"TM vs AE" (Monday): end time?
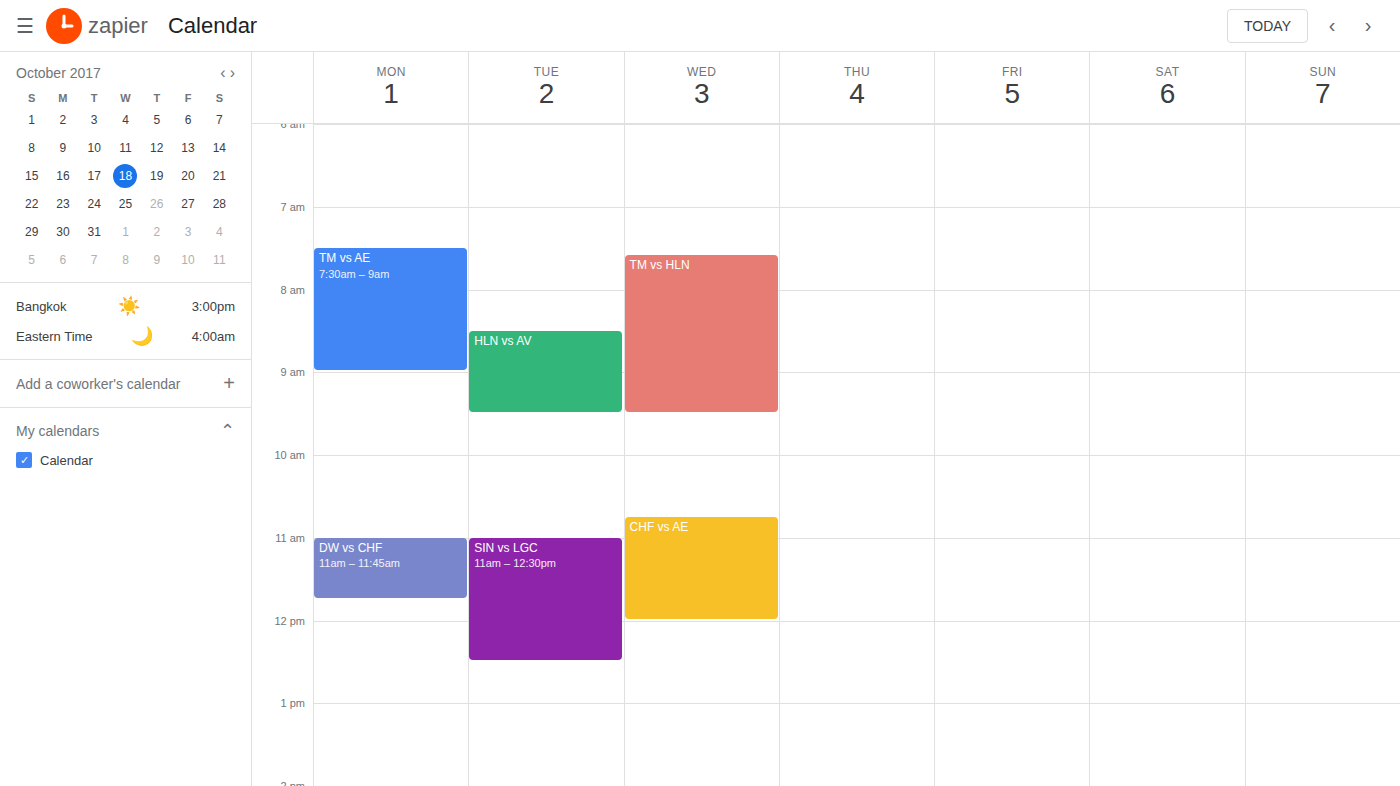
9:00 AM